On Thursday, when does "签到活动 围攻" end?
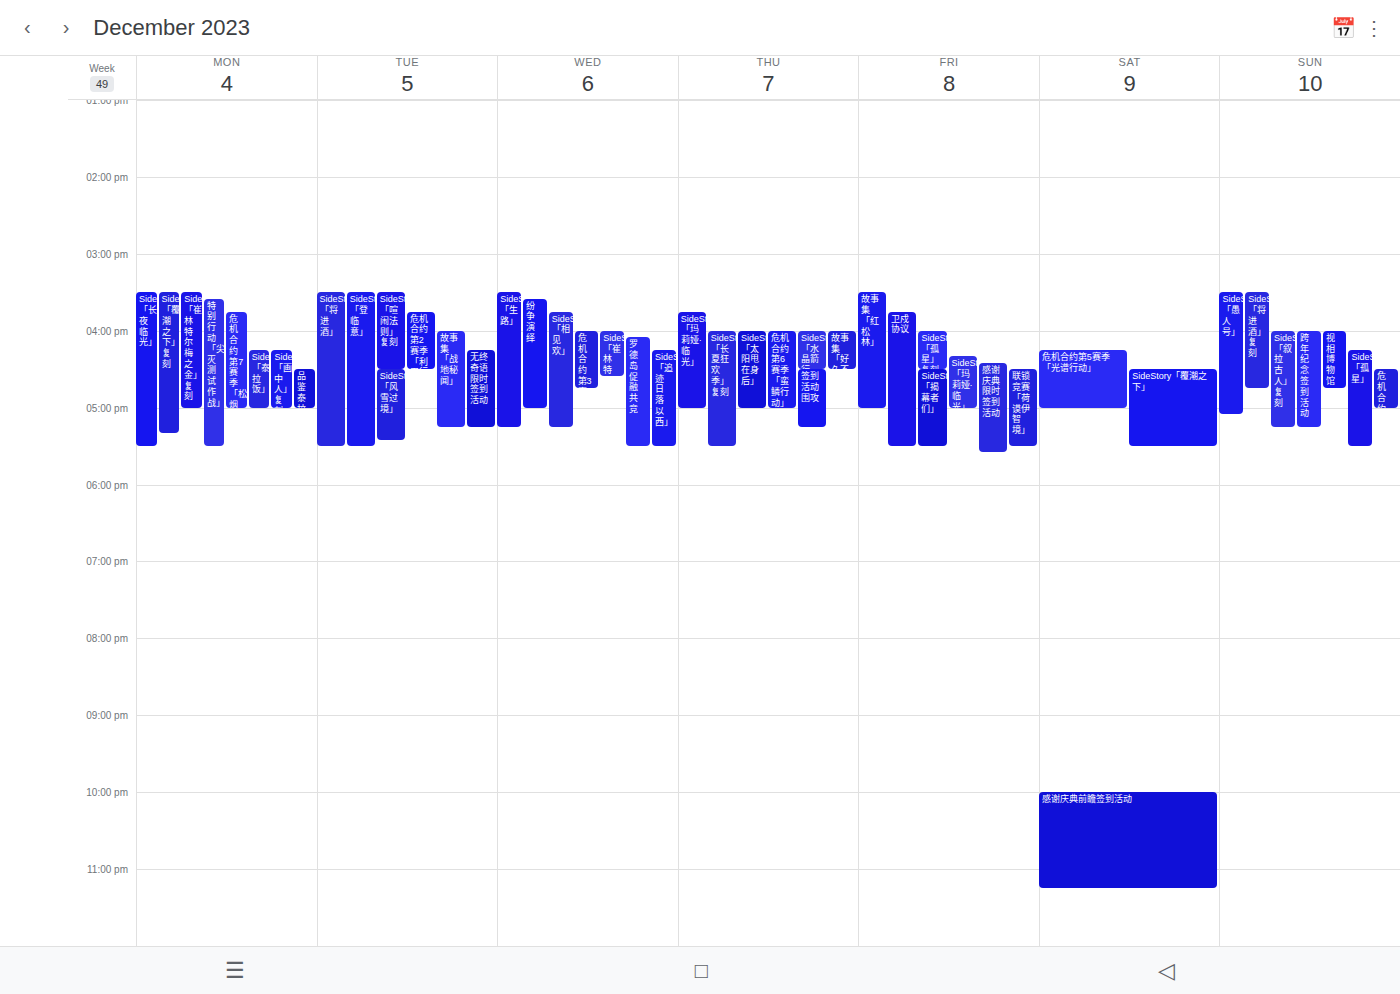
5:15 PM